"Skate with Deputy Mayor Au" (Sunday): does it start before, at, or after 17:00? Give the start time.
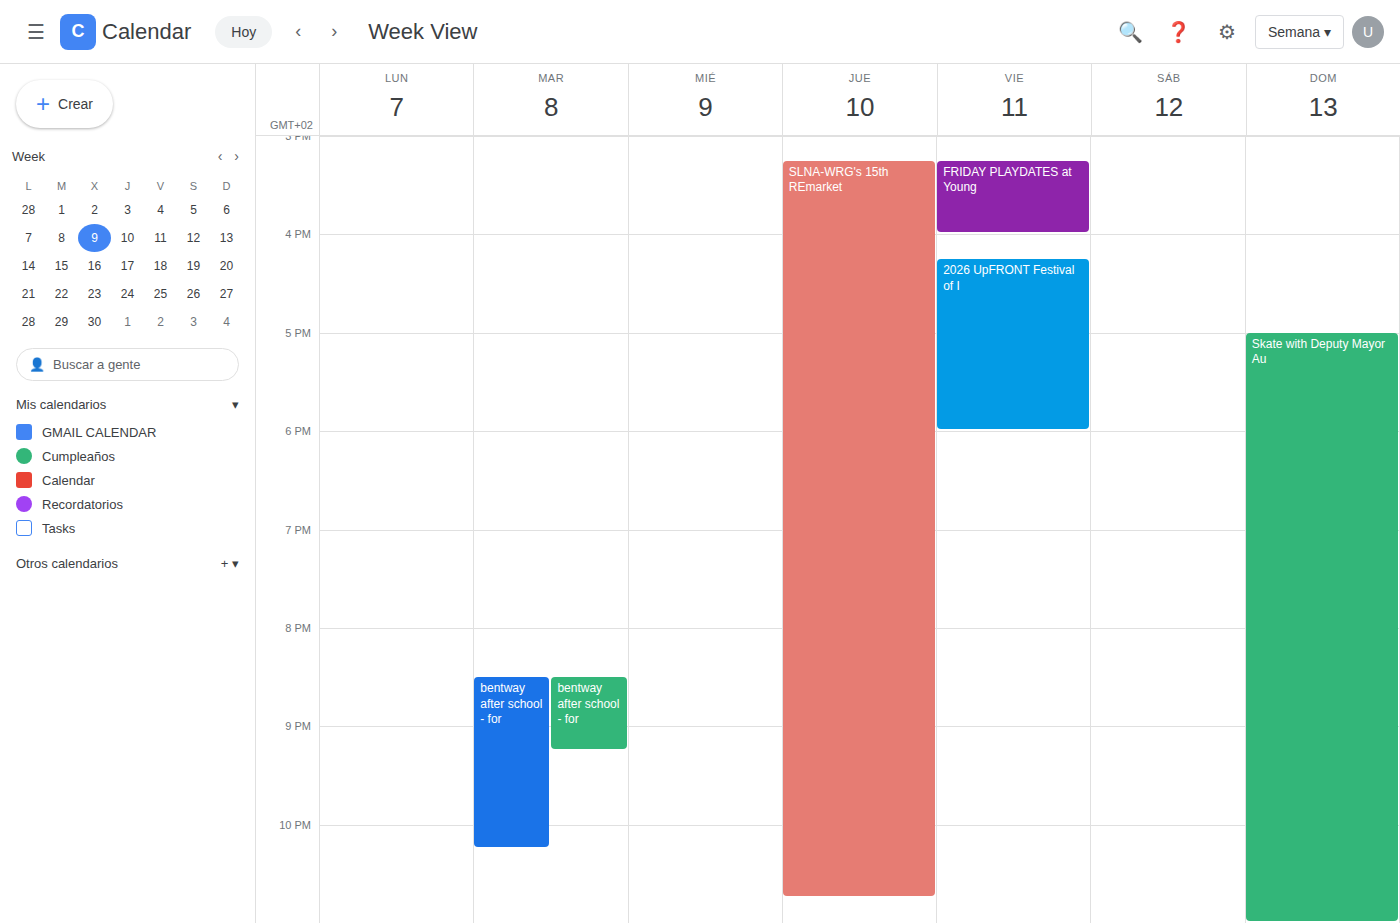
17:00 -- exactly at 17:00, on the 17:00 line.